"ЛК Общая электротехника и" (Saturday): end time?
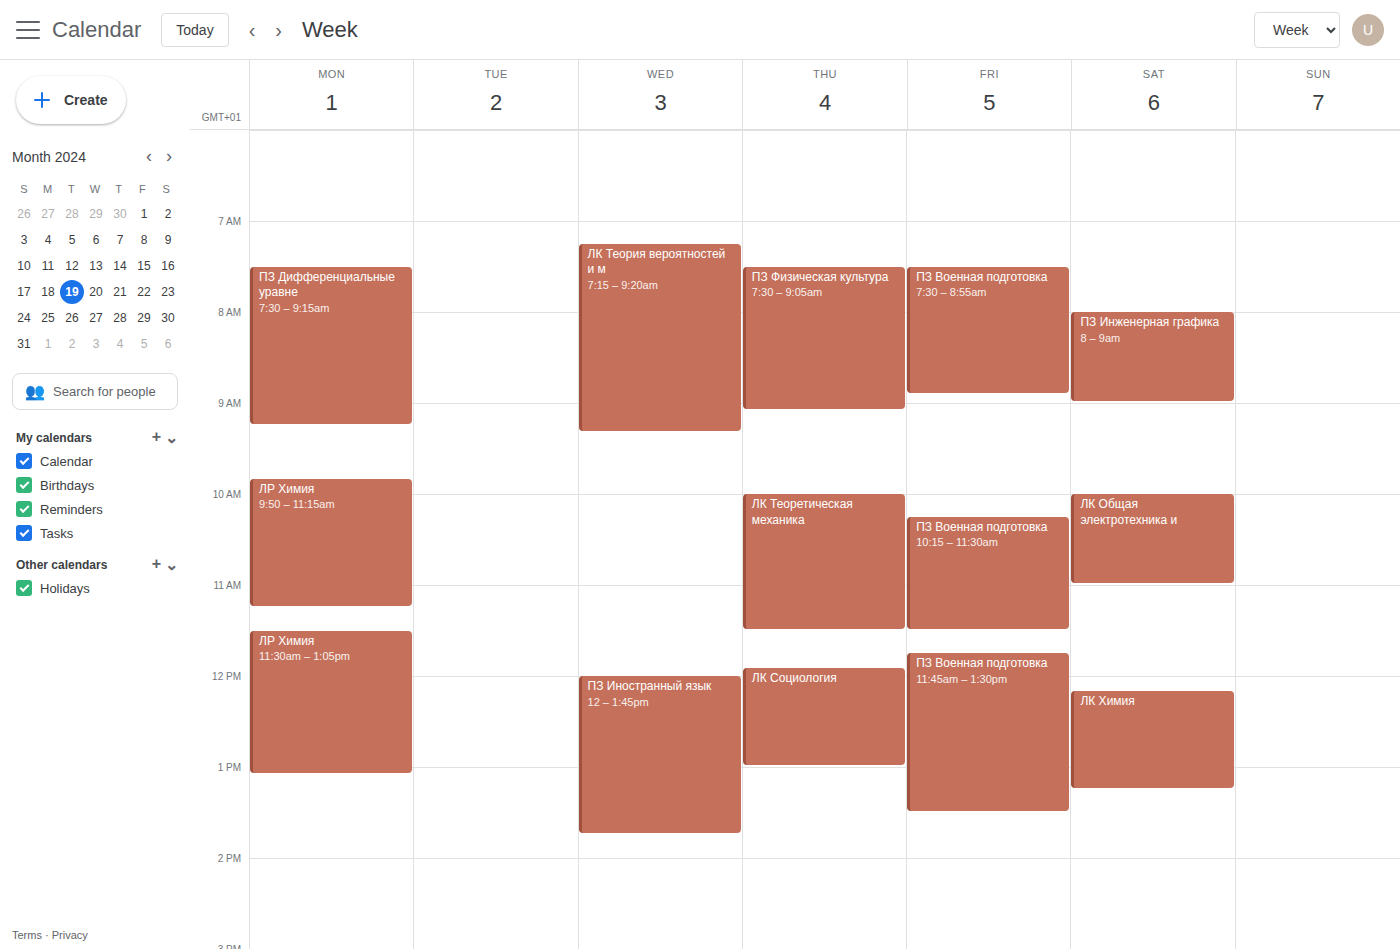
11:00 AM